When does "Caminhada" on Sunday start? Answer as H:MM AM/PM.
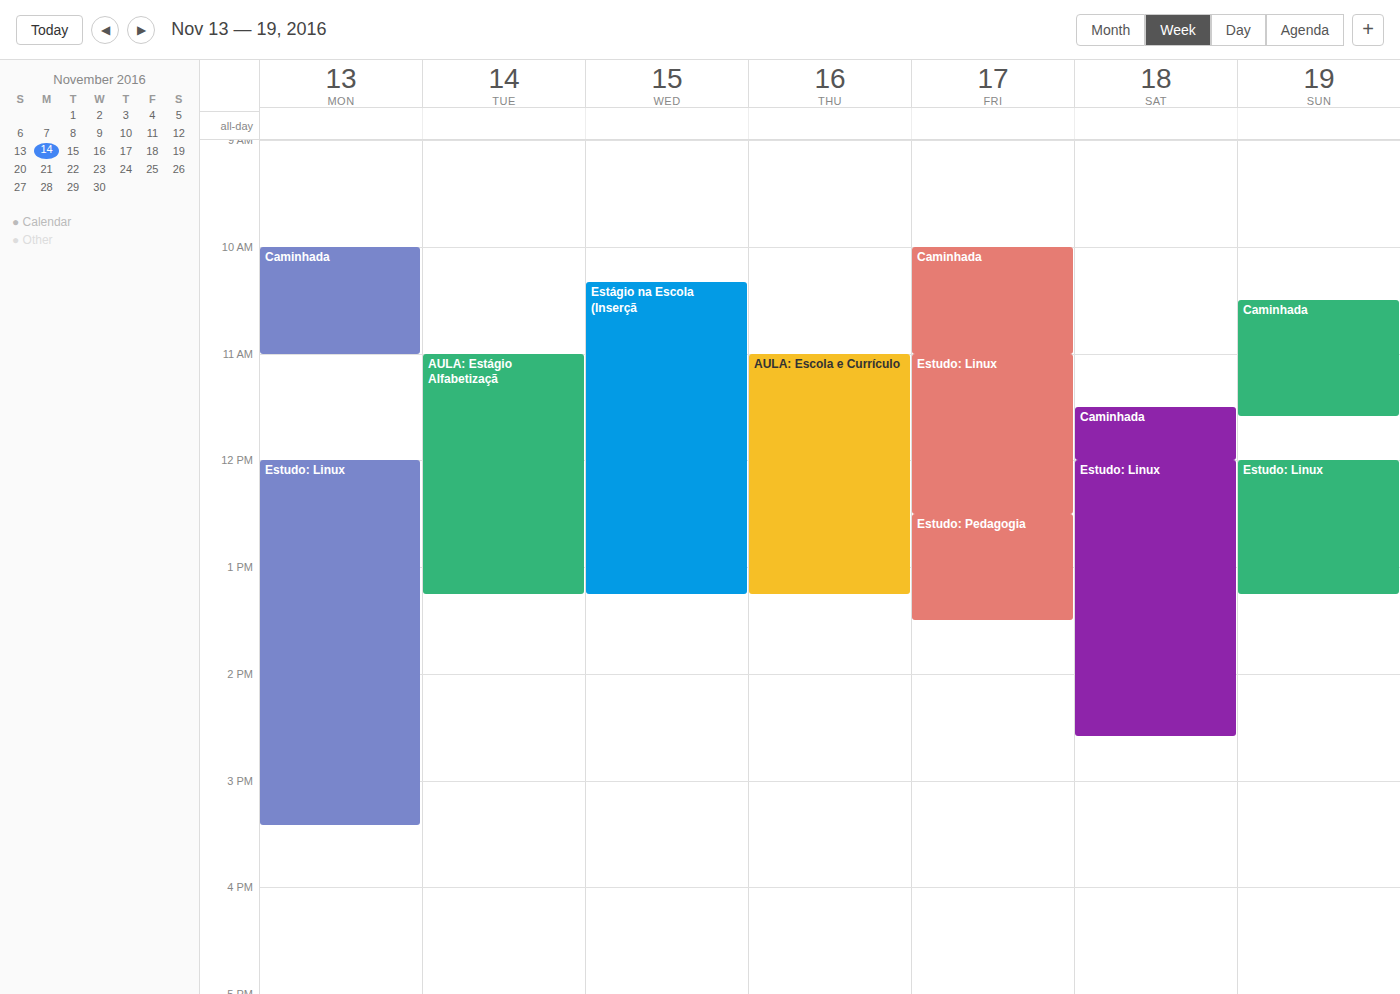
10:30 AM